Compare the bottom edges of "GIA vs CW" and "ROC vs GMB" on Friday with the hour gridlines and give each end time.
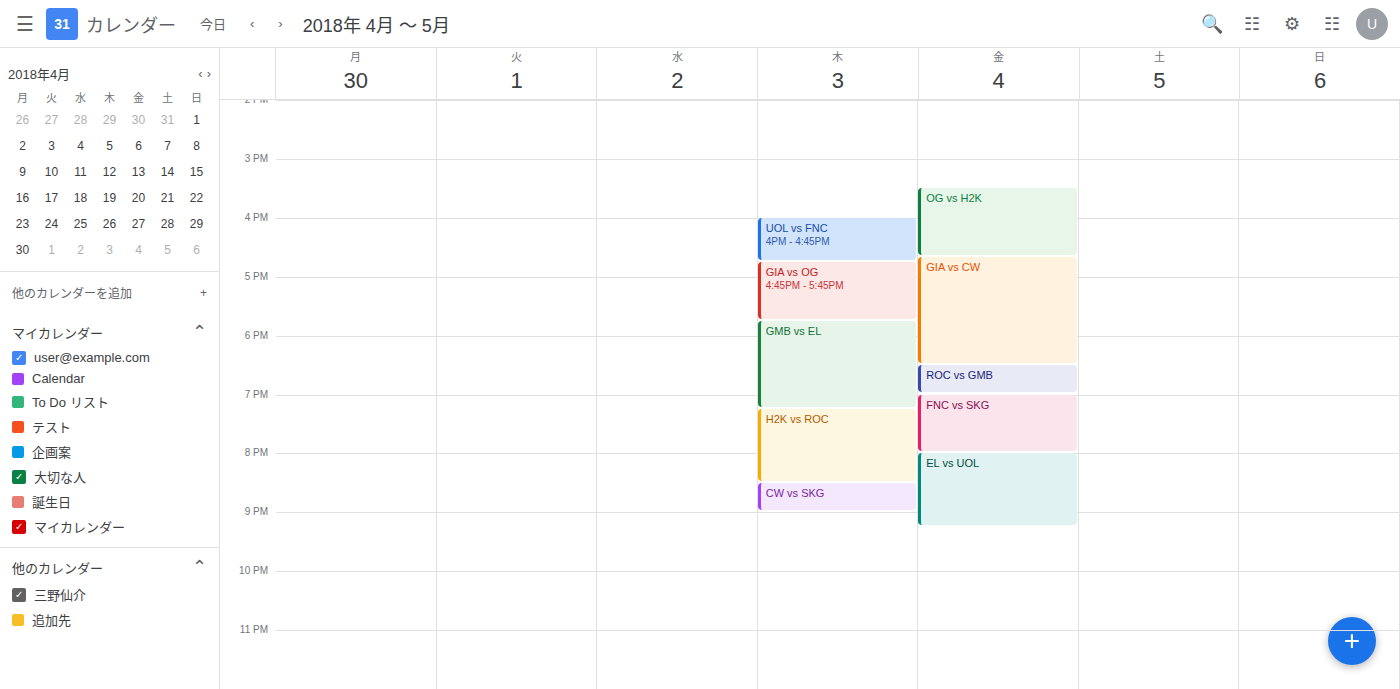
"GIA vs CW": 6:30 PM, halfway between the 6 PM and 7 PM lines. "ROC vs GMB": 7:00 PM, exactly on the 7 PM line.